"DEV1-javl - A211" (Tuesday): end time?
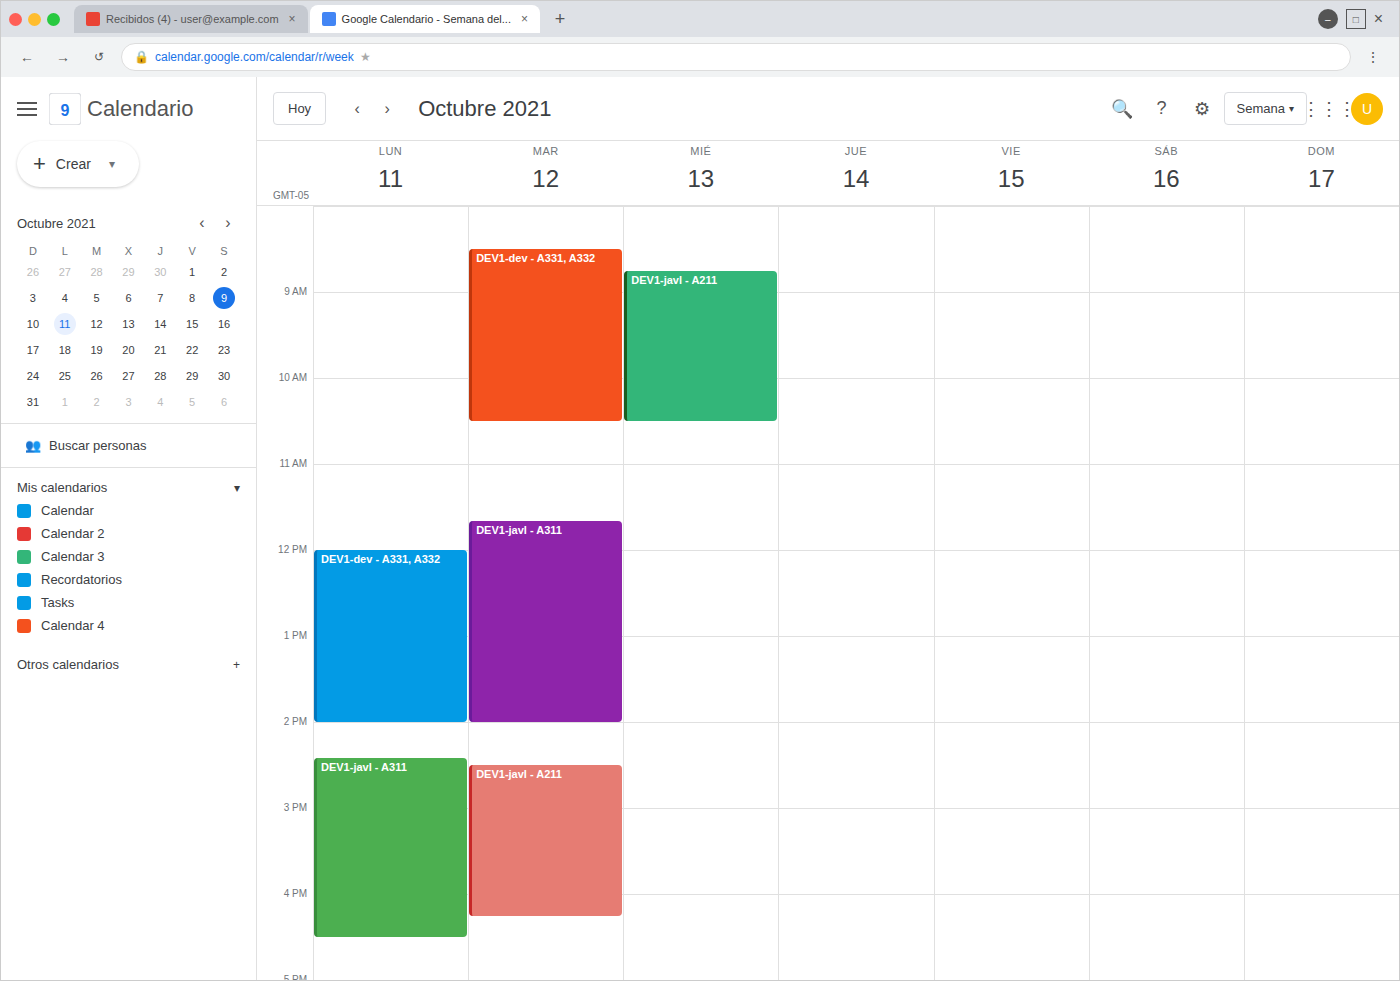
4:15 PM